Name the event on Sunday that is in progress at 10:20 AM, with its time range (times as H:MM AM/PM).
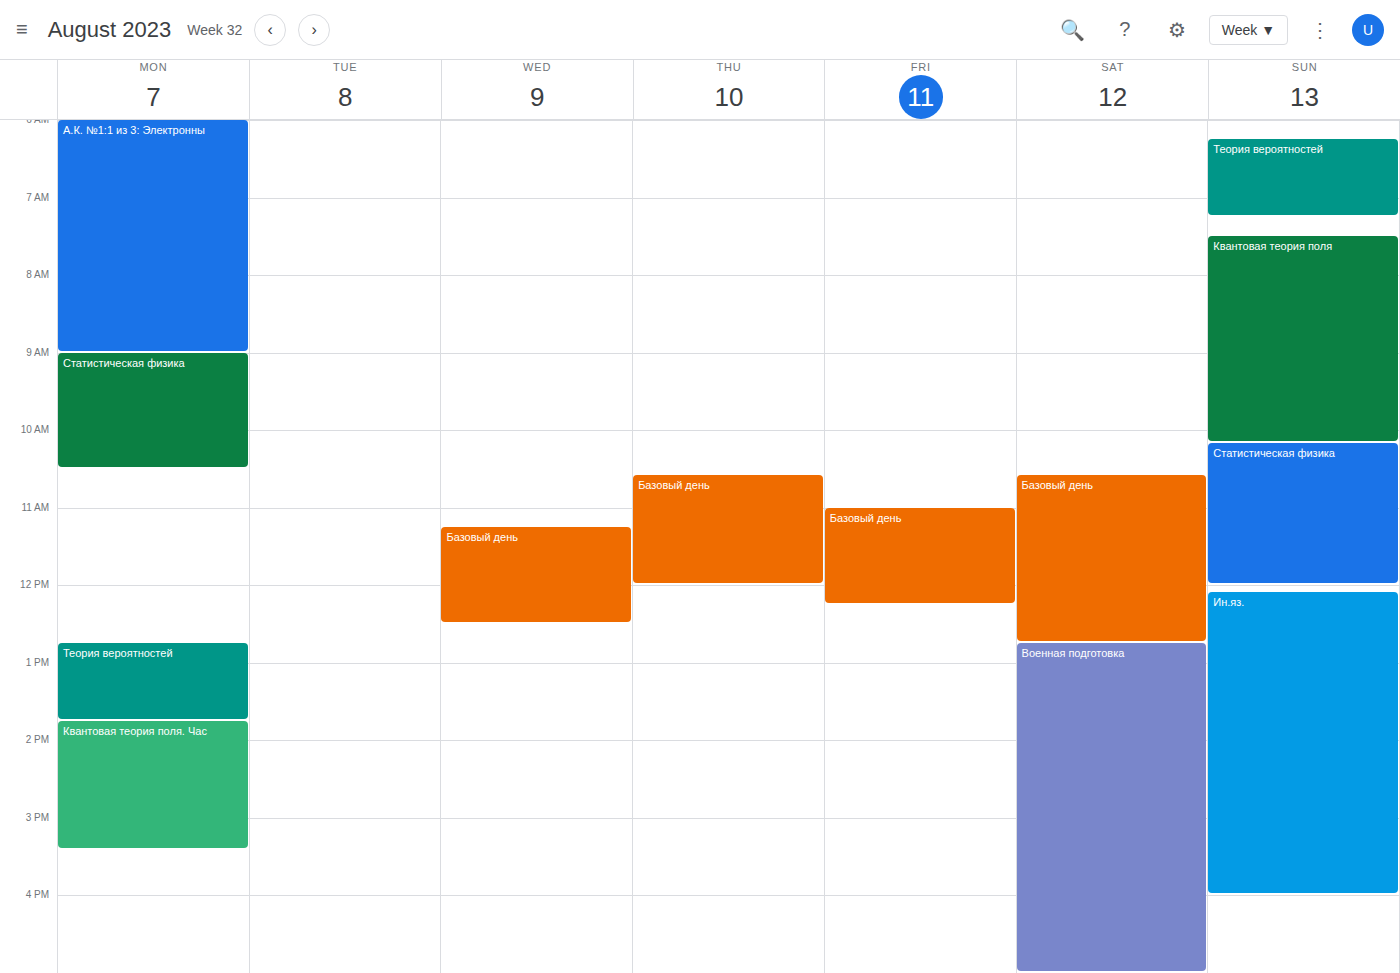
"Статистическая физика", 10:10 AM to 12:00 PM